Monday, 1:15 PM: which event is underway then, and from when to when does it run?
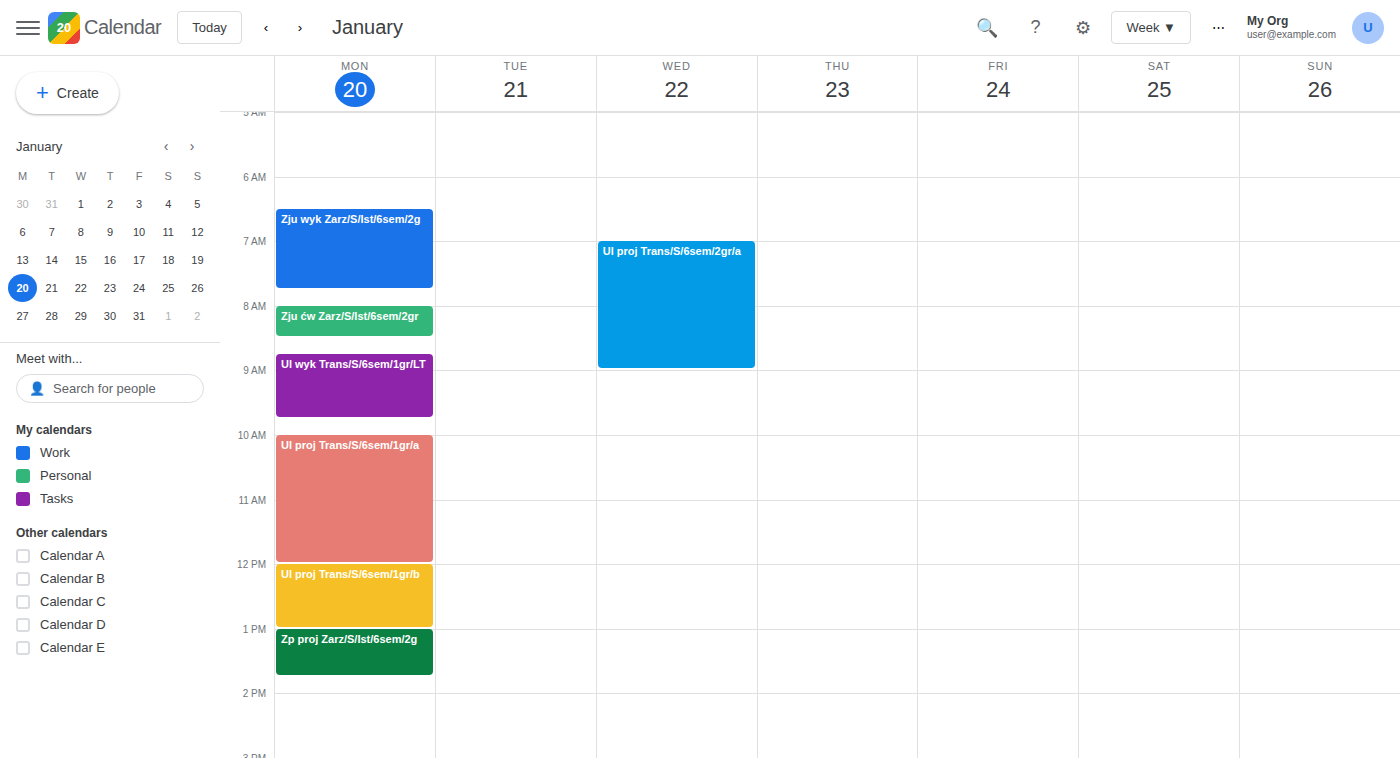
"Zp proj Zarz/S/Ist/6sem/2g", 1:00 PM to 1:45 PM